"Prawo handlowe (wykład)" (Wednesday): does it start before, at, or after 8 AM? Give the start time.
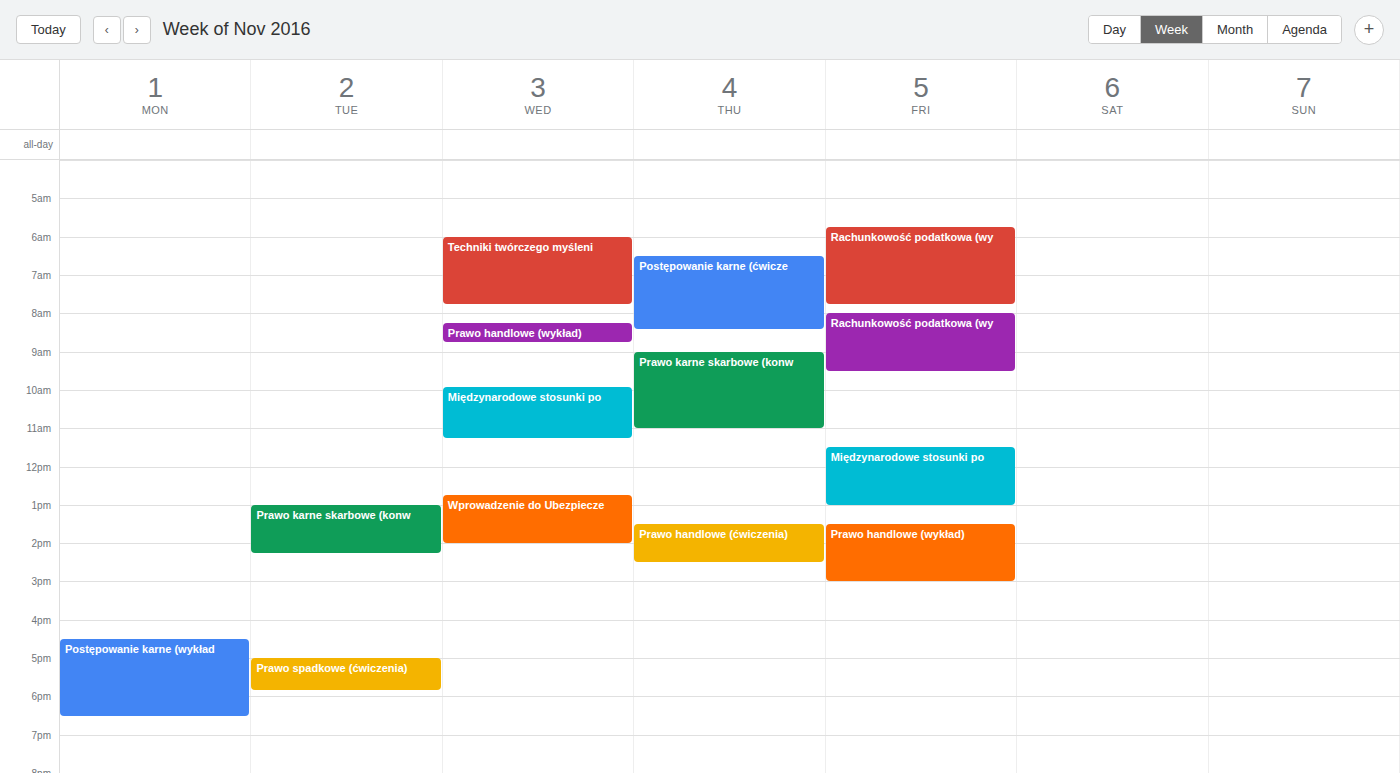
8:15 AM -- after 8 AM, 15 minutes below the 8 AM line.